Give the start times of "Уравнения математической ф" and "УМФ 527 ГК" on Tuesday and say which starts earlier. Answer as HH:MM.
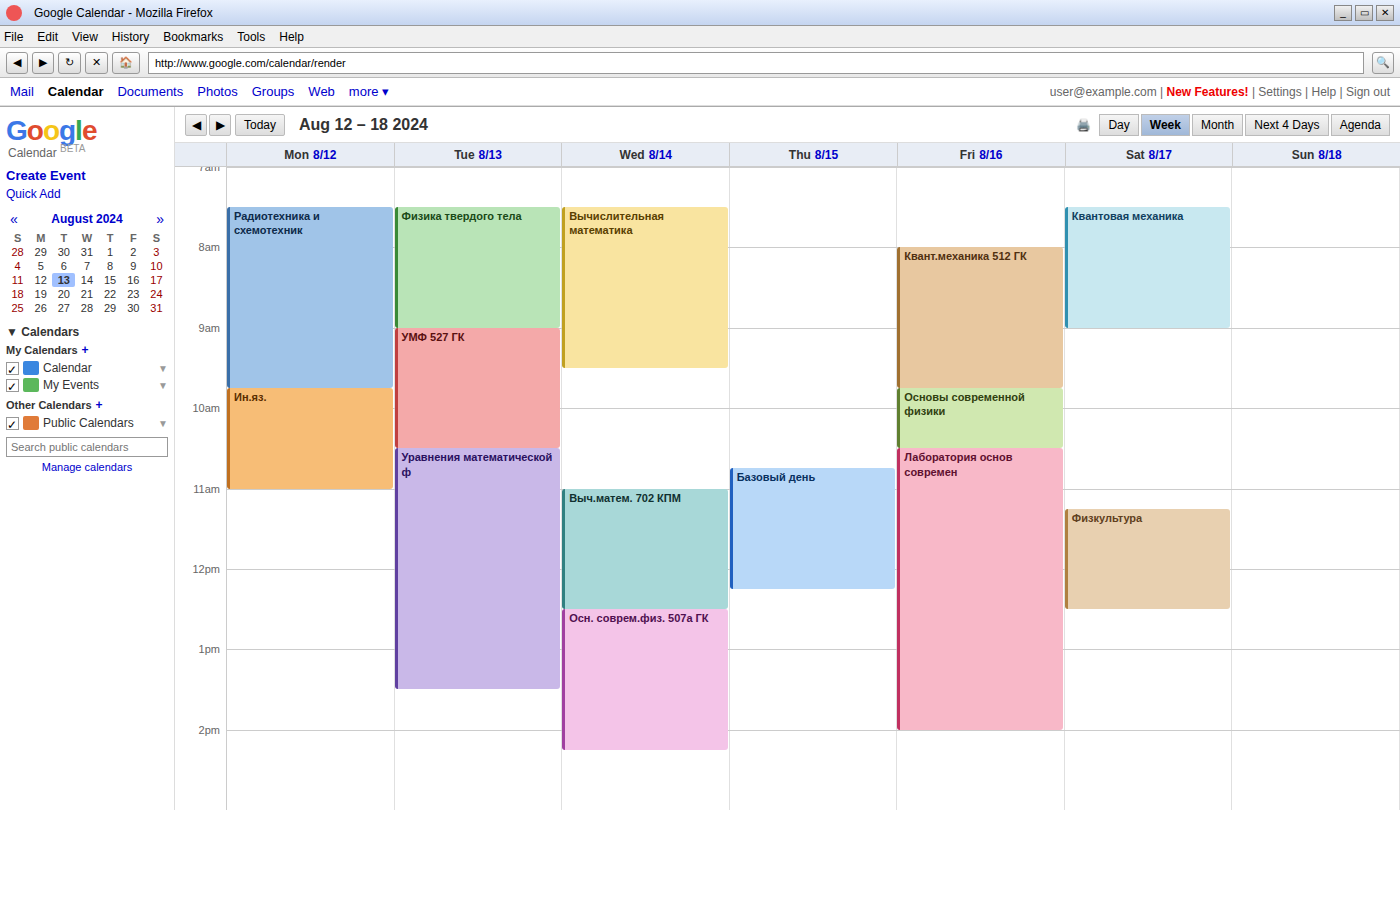
"УМФ 527 ГК" 09:00; "Уравнения математической ф" 10:30.